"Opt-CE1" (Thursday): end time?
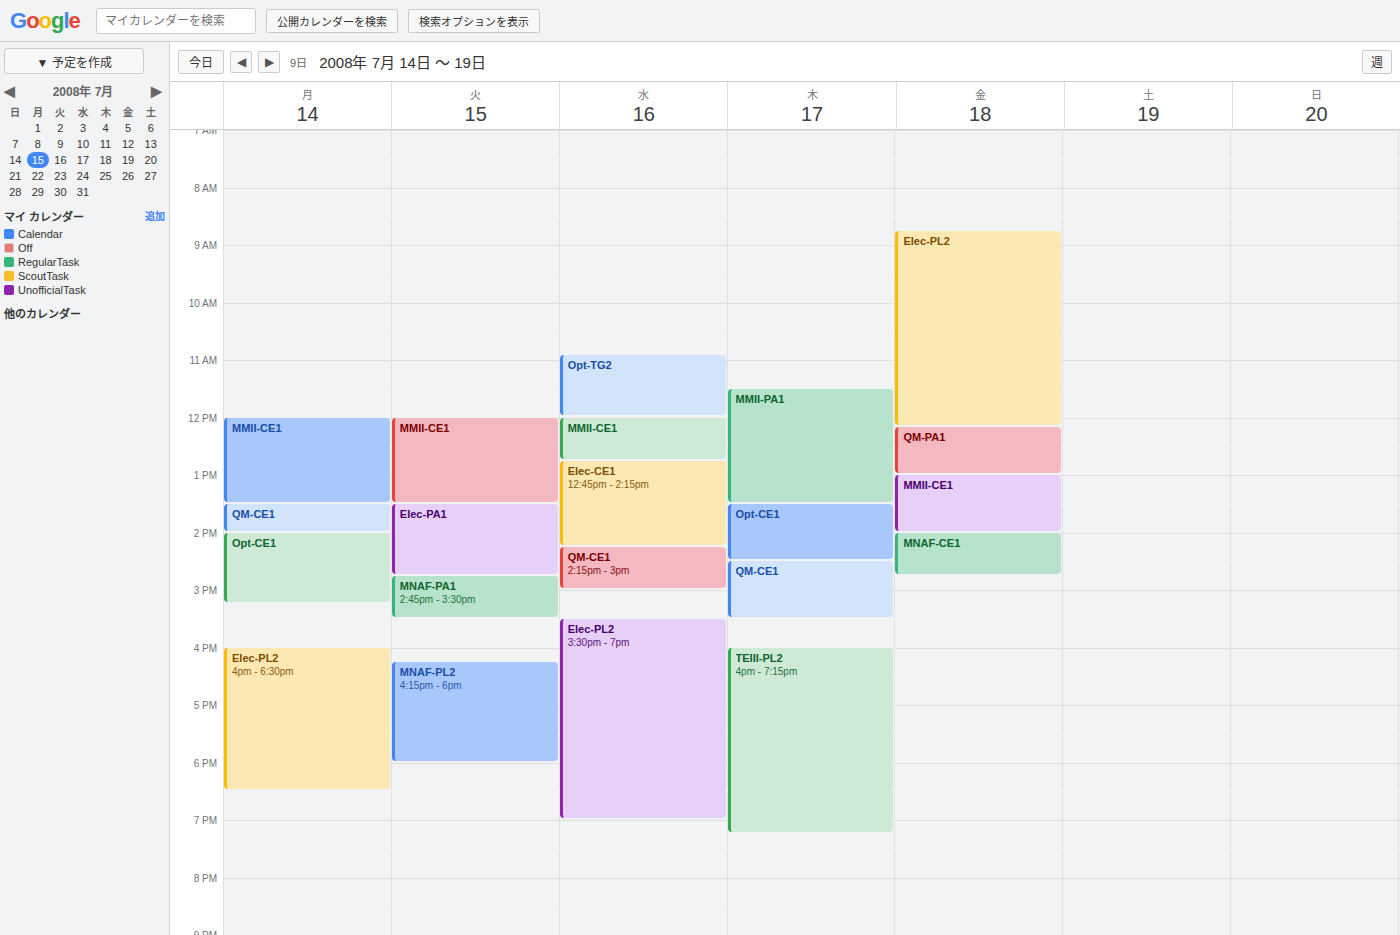
2:30 PM